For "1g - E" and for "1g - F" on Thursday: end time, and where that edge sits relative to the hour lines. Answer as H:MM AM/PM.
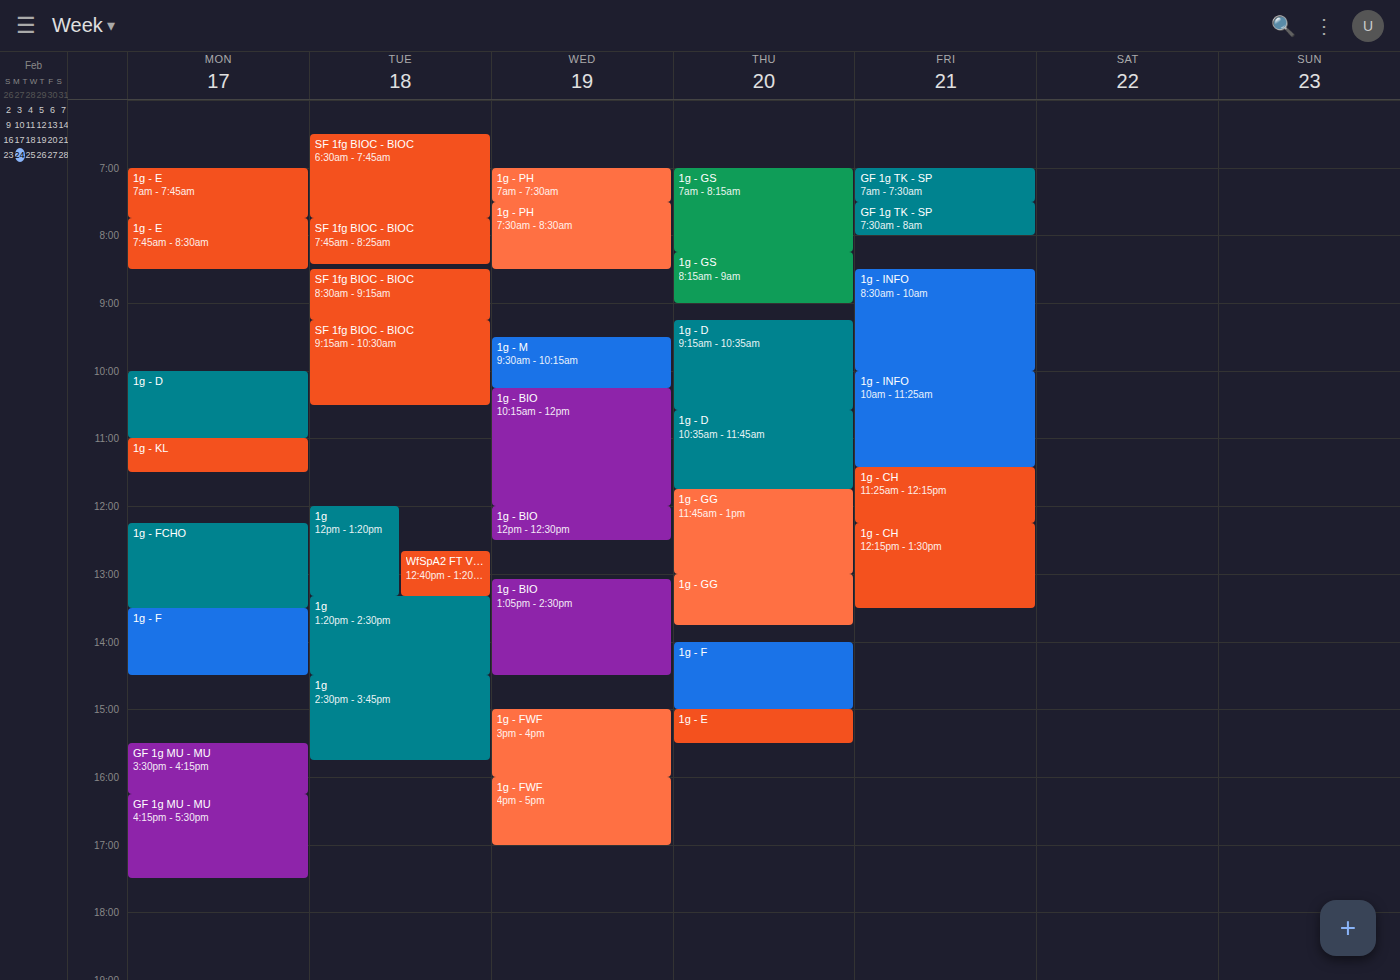
"1g - E": 3:30 PM, halfway between the 3 PM and 4 PM lines. "1g - F": 3:00 PM, exactly on the 3 PM line.